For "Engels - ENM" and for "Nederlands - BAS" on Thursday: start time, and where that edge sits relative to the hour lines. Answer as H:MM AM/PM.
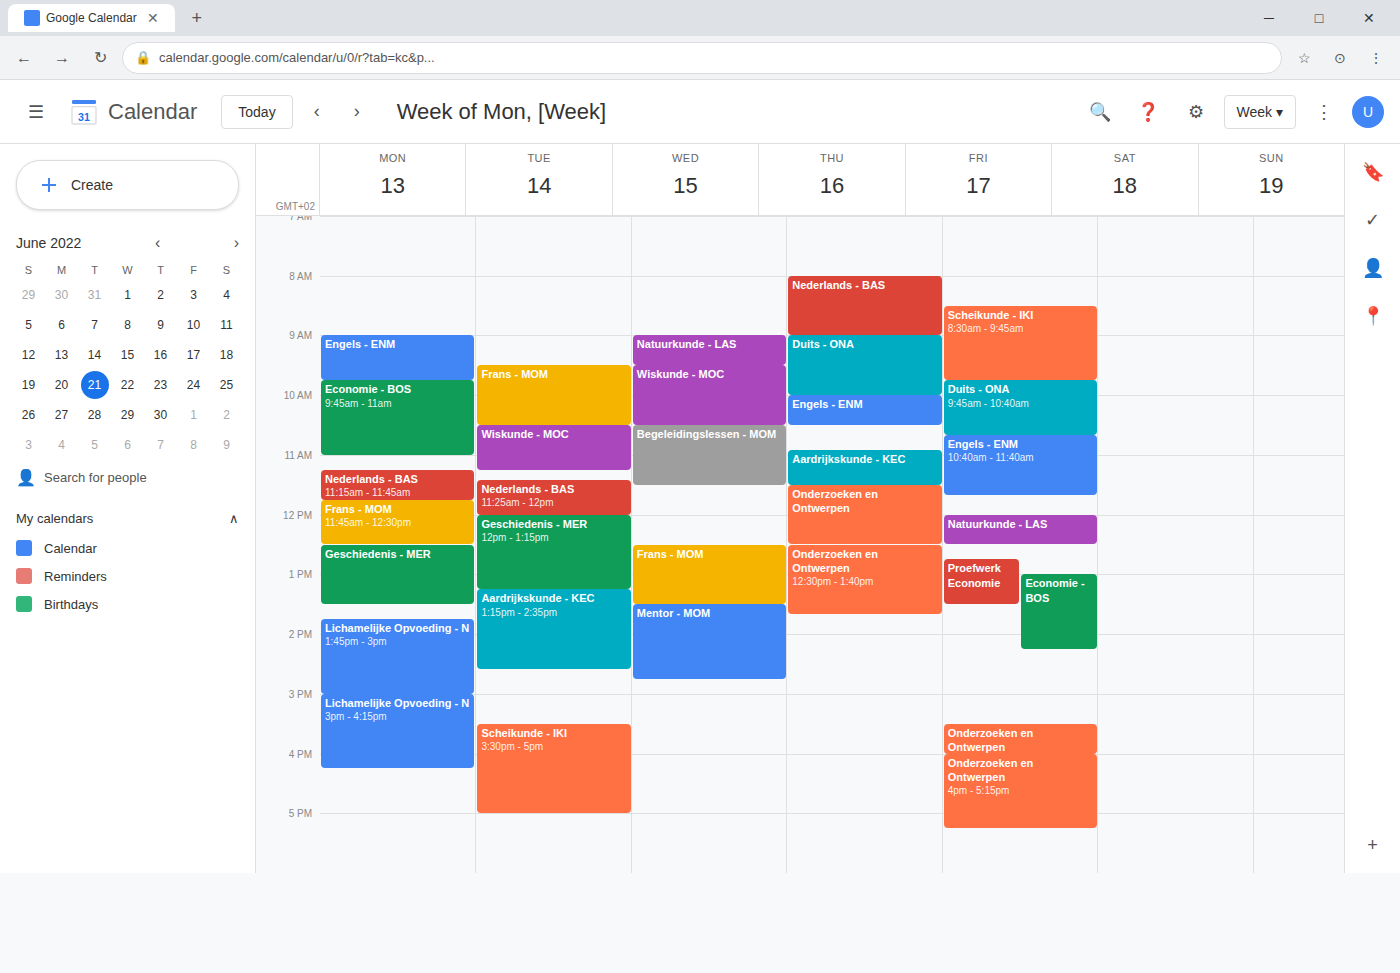
"Engels - ENM": 10:00 AM, exactly on the 10 AM line. "Nederlands - BAS": 8:00 AM, exactly on the 8 AM line.